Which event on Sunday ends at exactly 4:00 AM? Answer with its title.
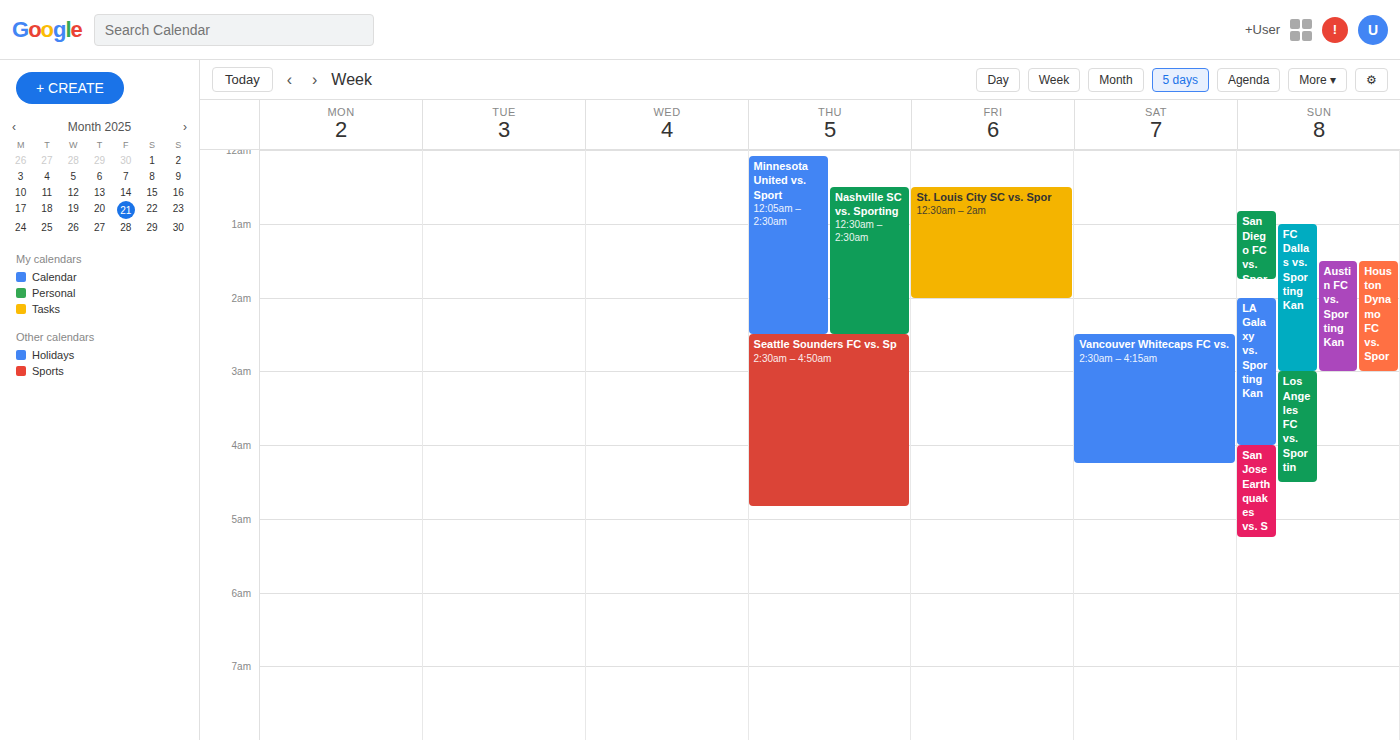
"LA Galaxy vs. Sporting Kan"